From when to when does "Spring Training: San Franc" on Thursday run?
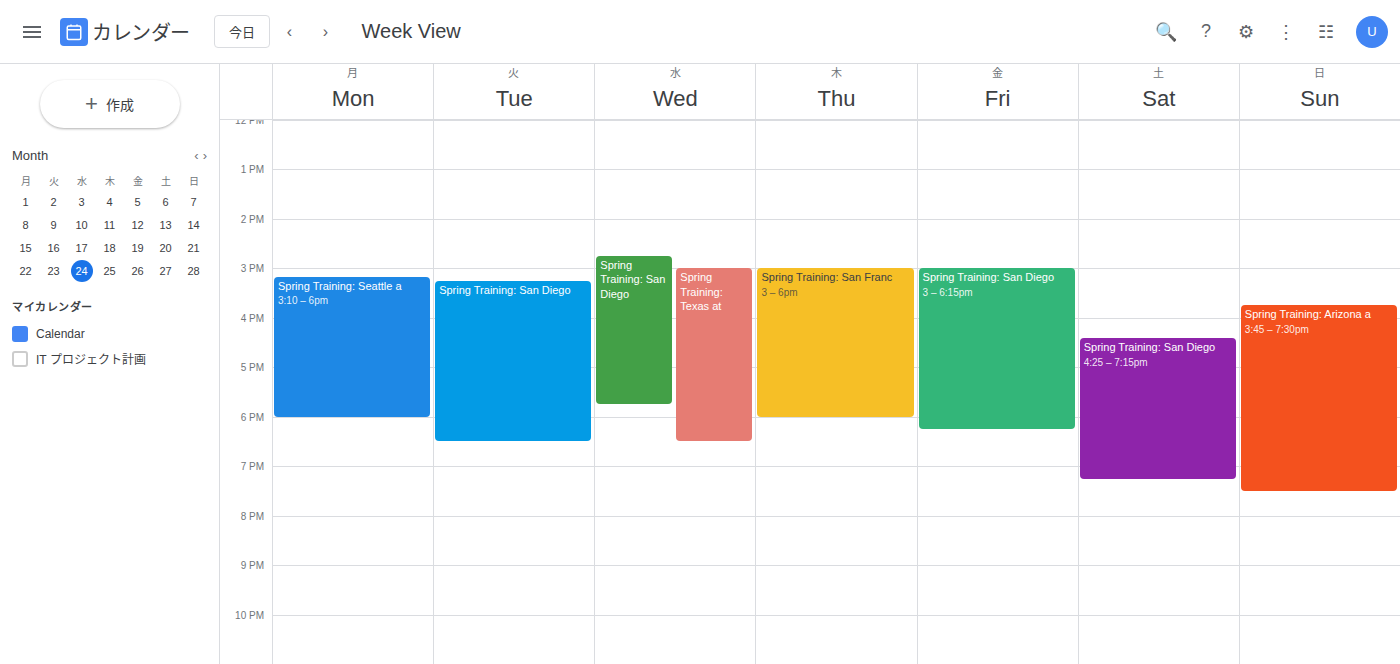
3:00 PM to 6:00 PM